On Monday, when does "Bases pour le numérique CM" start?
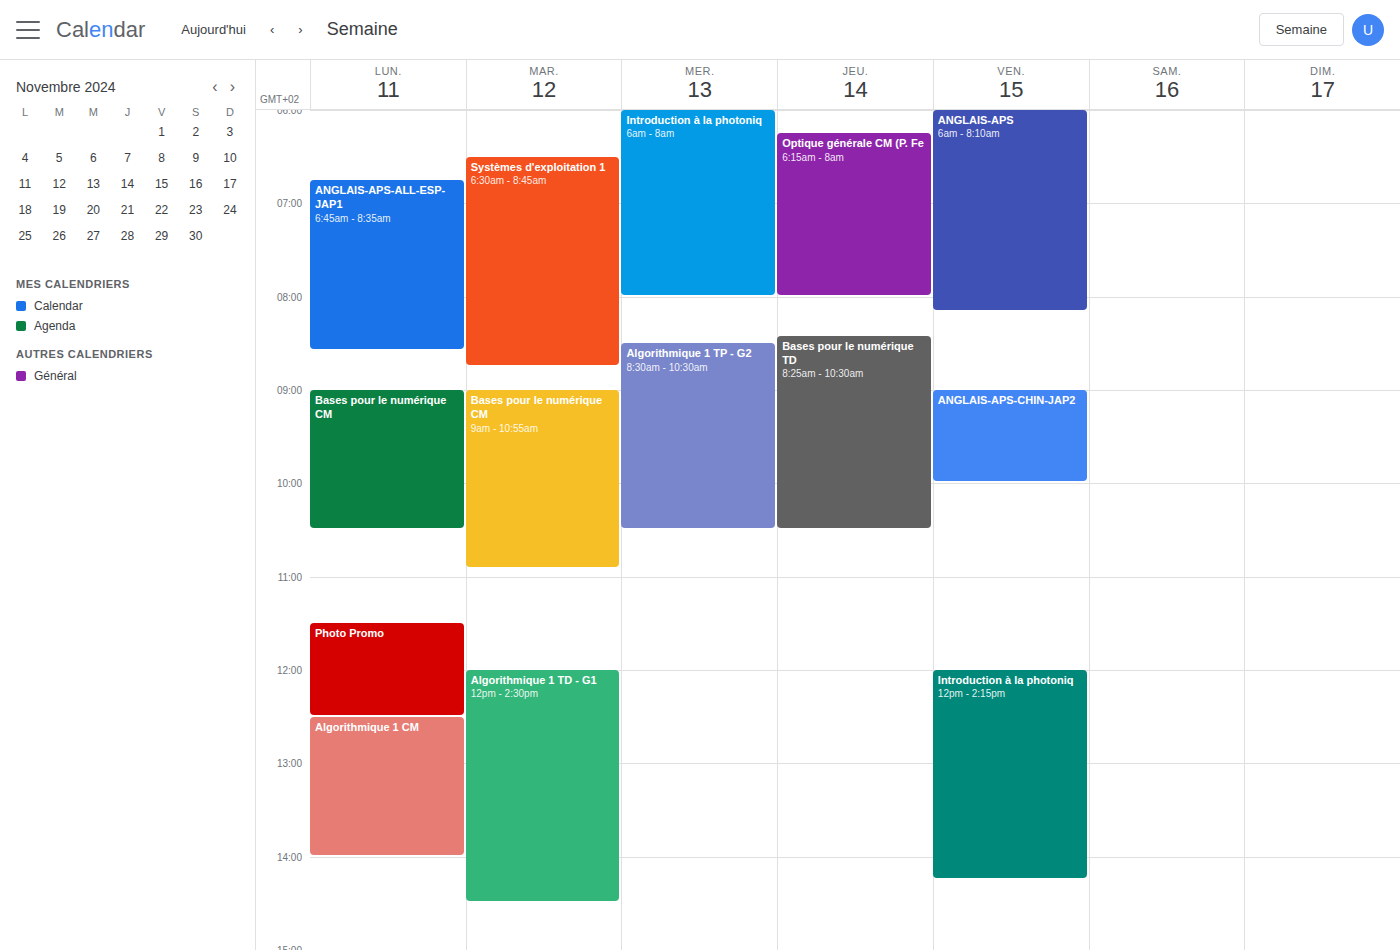
9:00 AM